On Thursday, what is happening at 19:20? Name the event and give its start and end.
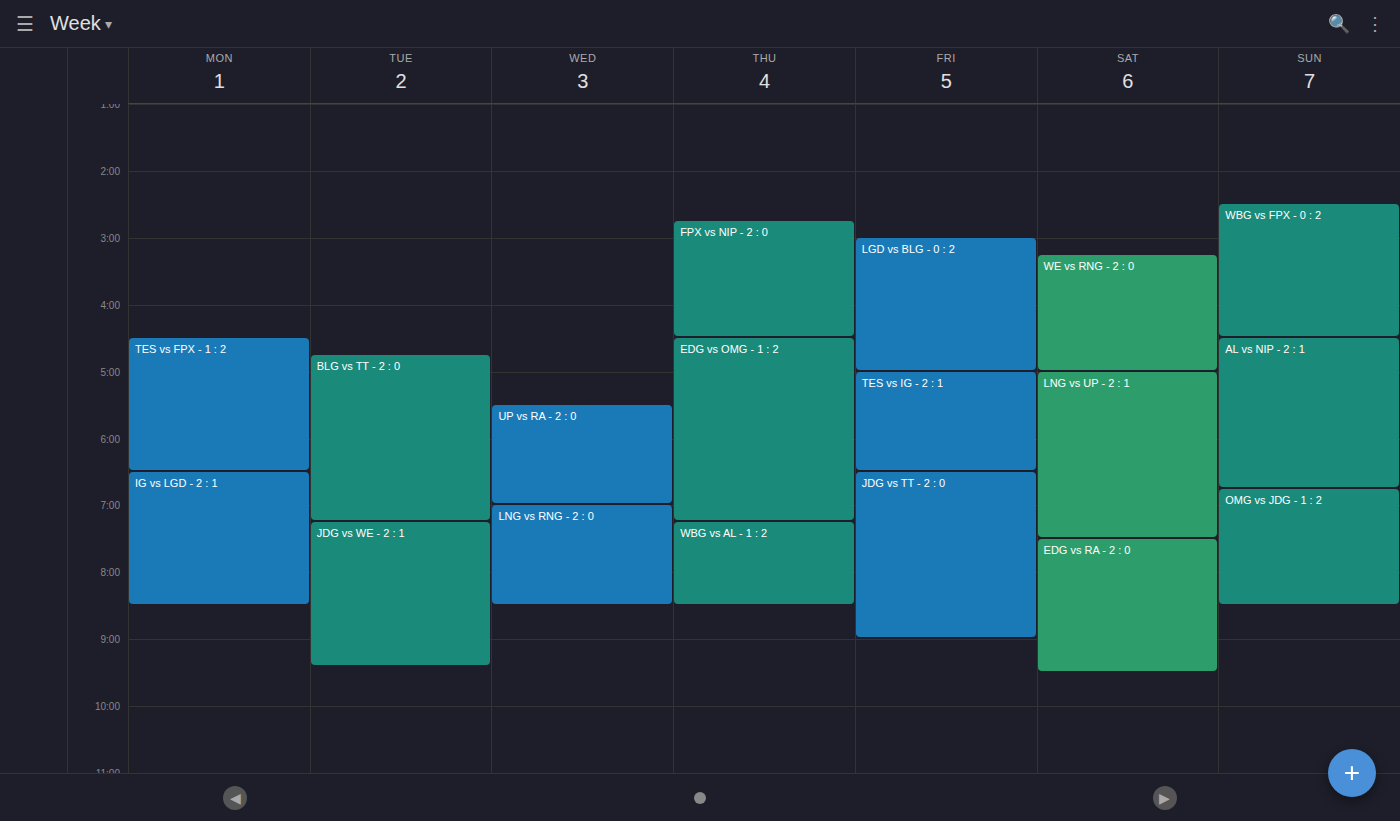
"WBG vs AL - 1 : 2", 19:15 to 20:30